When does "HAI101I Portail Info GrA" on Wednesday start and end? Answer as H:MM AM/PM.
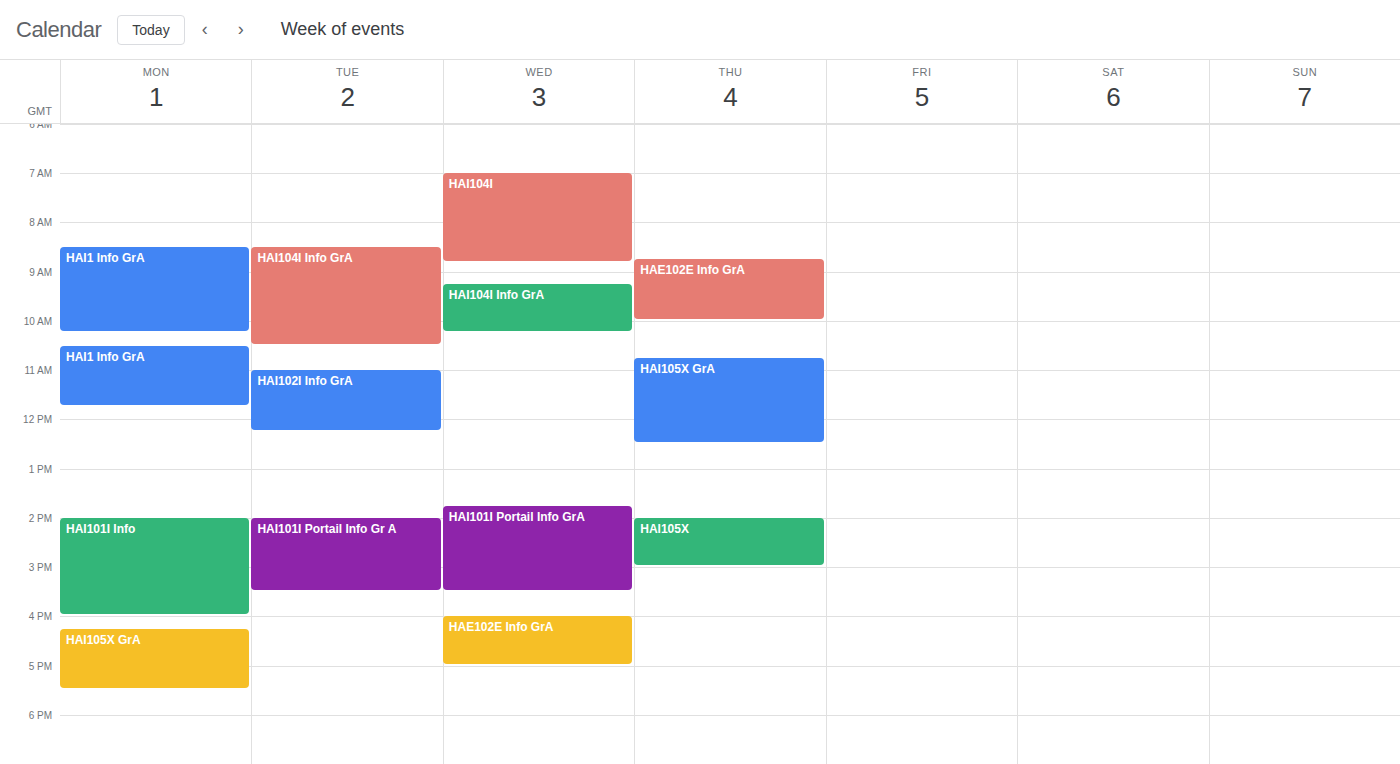
1:45 PM to 3:30 PM